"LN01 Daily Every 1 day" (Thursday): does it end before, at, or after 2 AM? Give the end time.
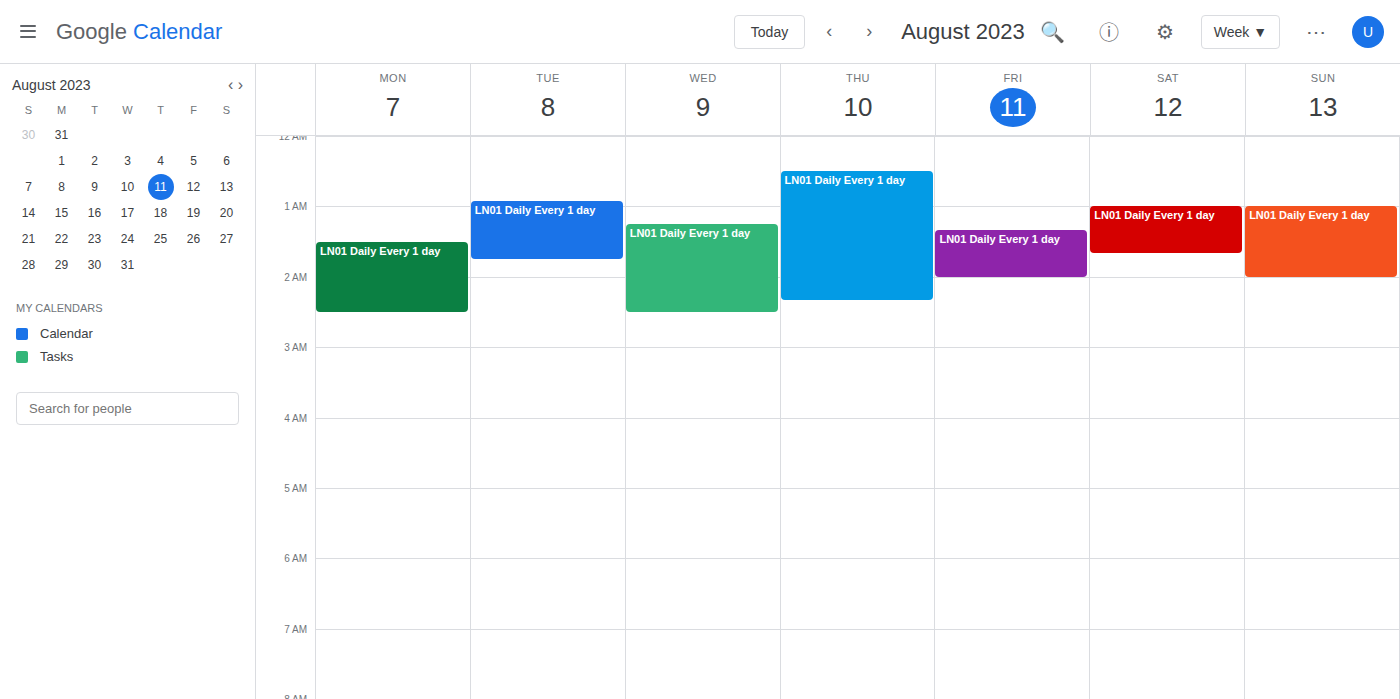
2:20 AM -- after 2 AM, 20 minutes below the 2 AM line.